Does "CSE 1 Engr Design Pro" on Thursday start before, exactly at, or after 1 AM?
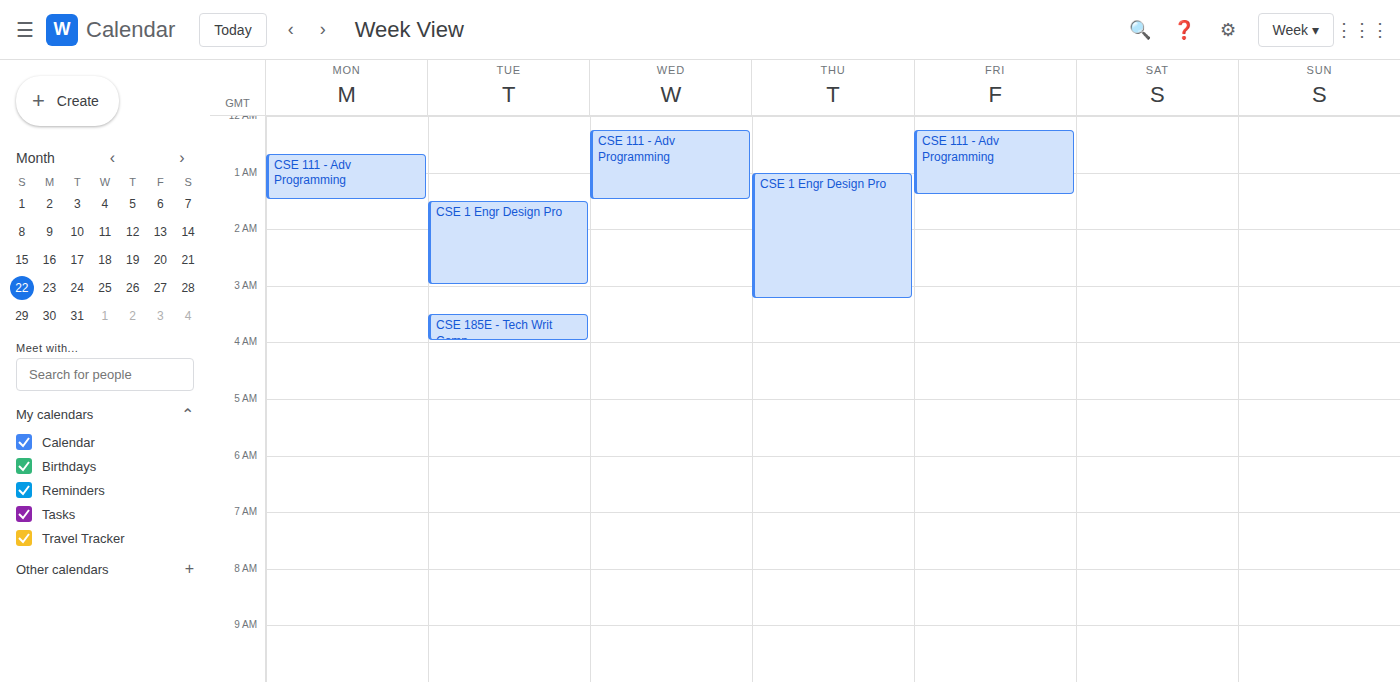
1:00 AM -- exactly at 1 AM, on the 1 AM line.